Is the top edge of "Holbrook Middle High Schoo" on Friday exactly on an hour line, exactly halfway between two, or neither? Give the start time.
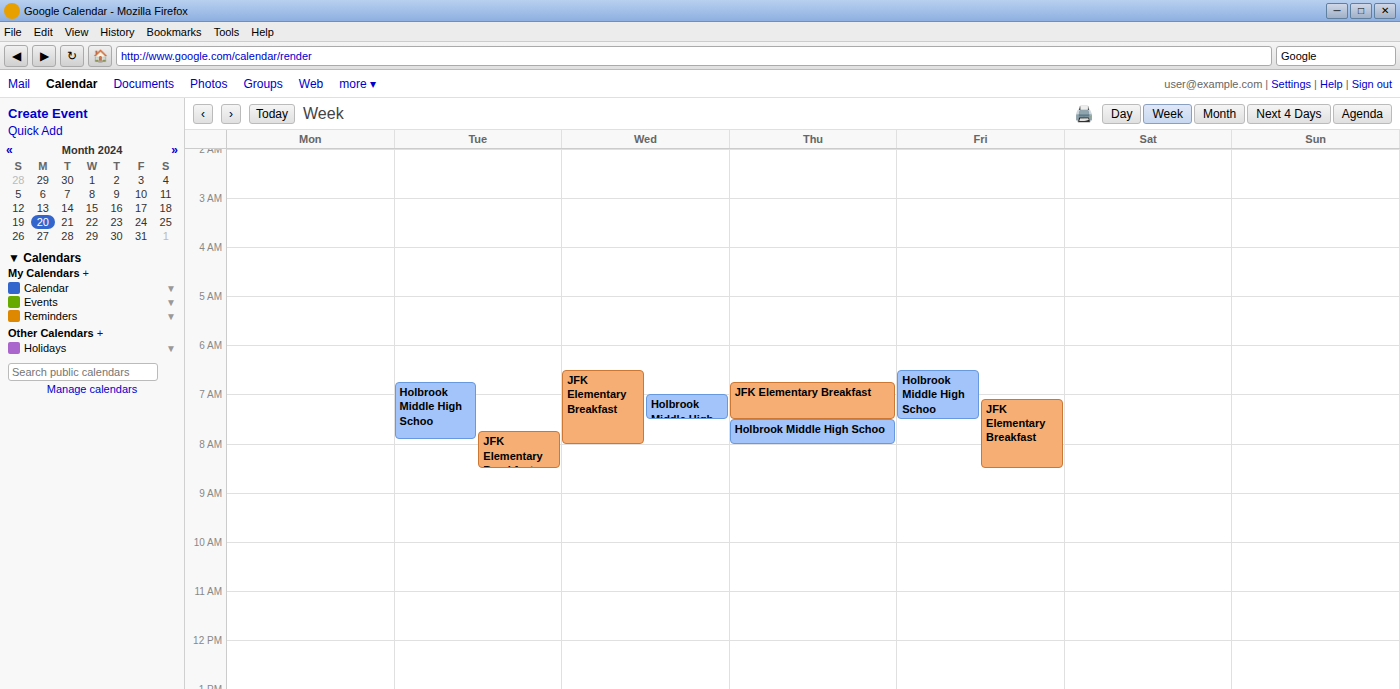
6:30 AM -- halfway between the 6 AM and 7 AM lines.